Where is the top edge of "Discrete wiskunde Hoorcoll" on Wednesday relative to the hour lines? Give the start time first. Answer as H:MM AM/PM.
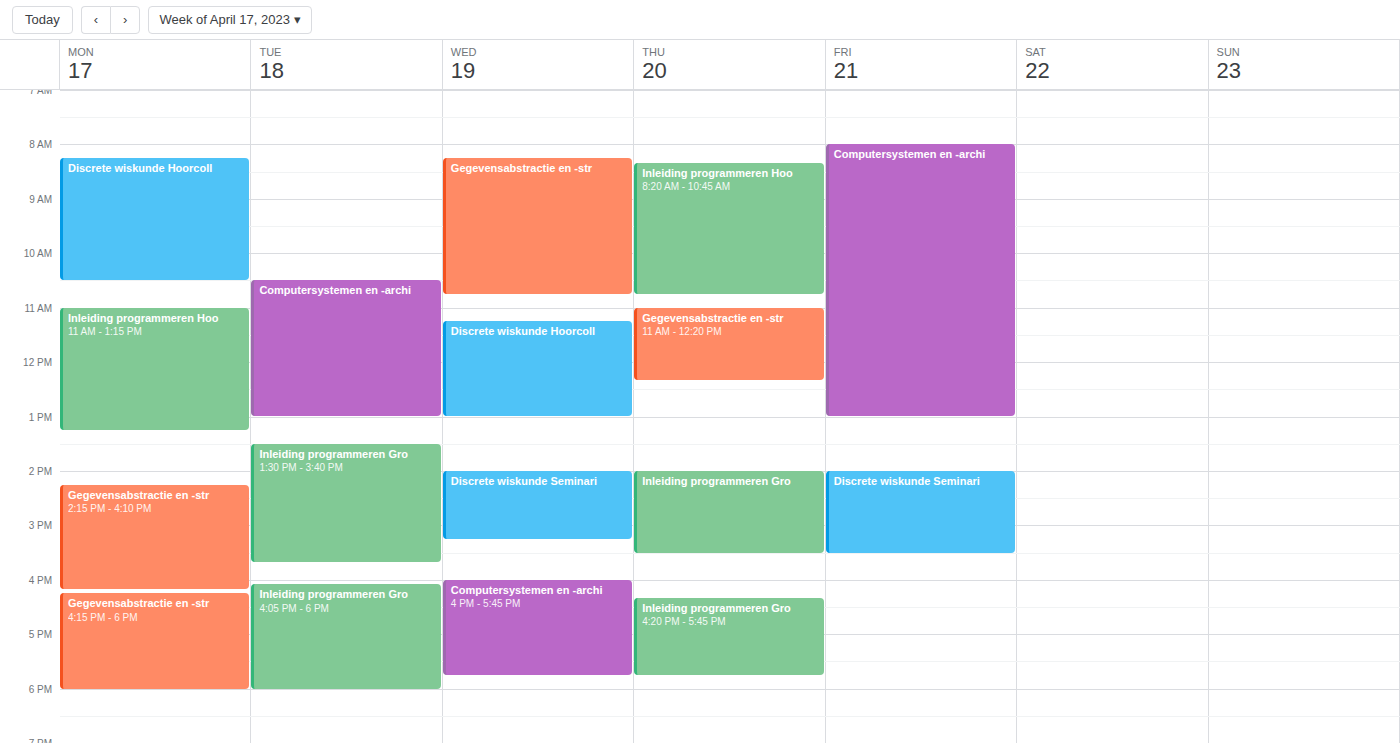
11:15 AM -- neither: a quarter of the way from the 11 AM line to the 12 PM line.